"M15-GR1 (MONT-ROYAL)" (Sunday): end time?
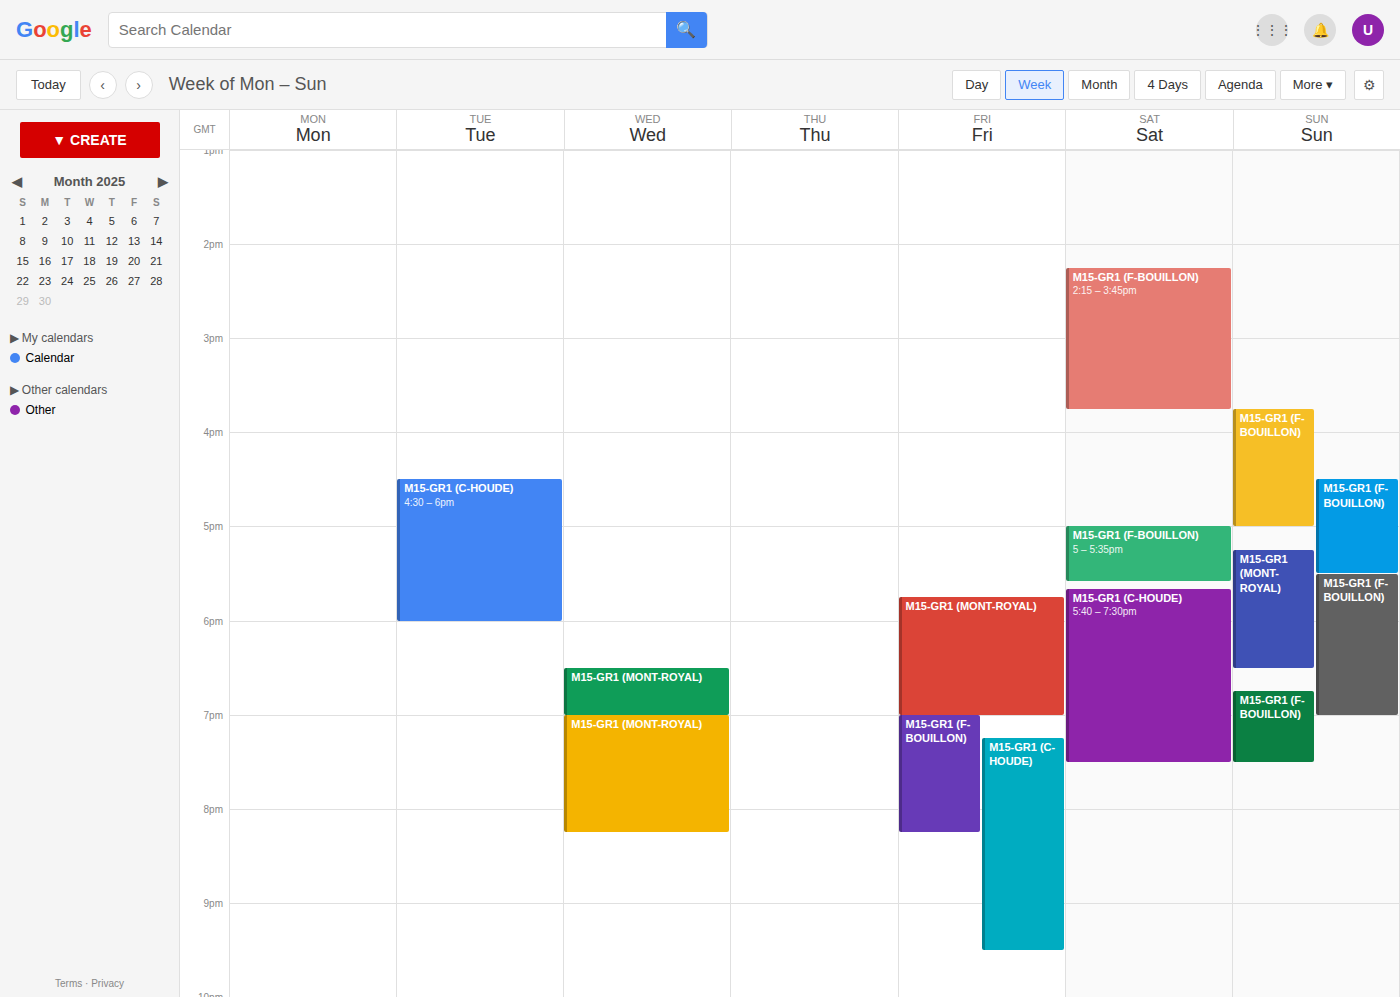
6:30 PM